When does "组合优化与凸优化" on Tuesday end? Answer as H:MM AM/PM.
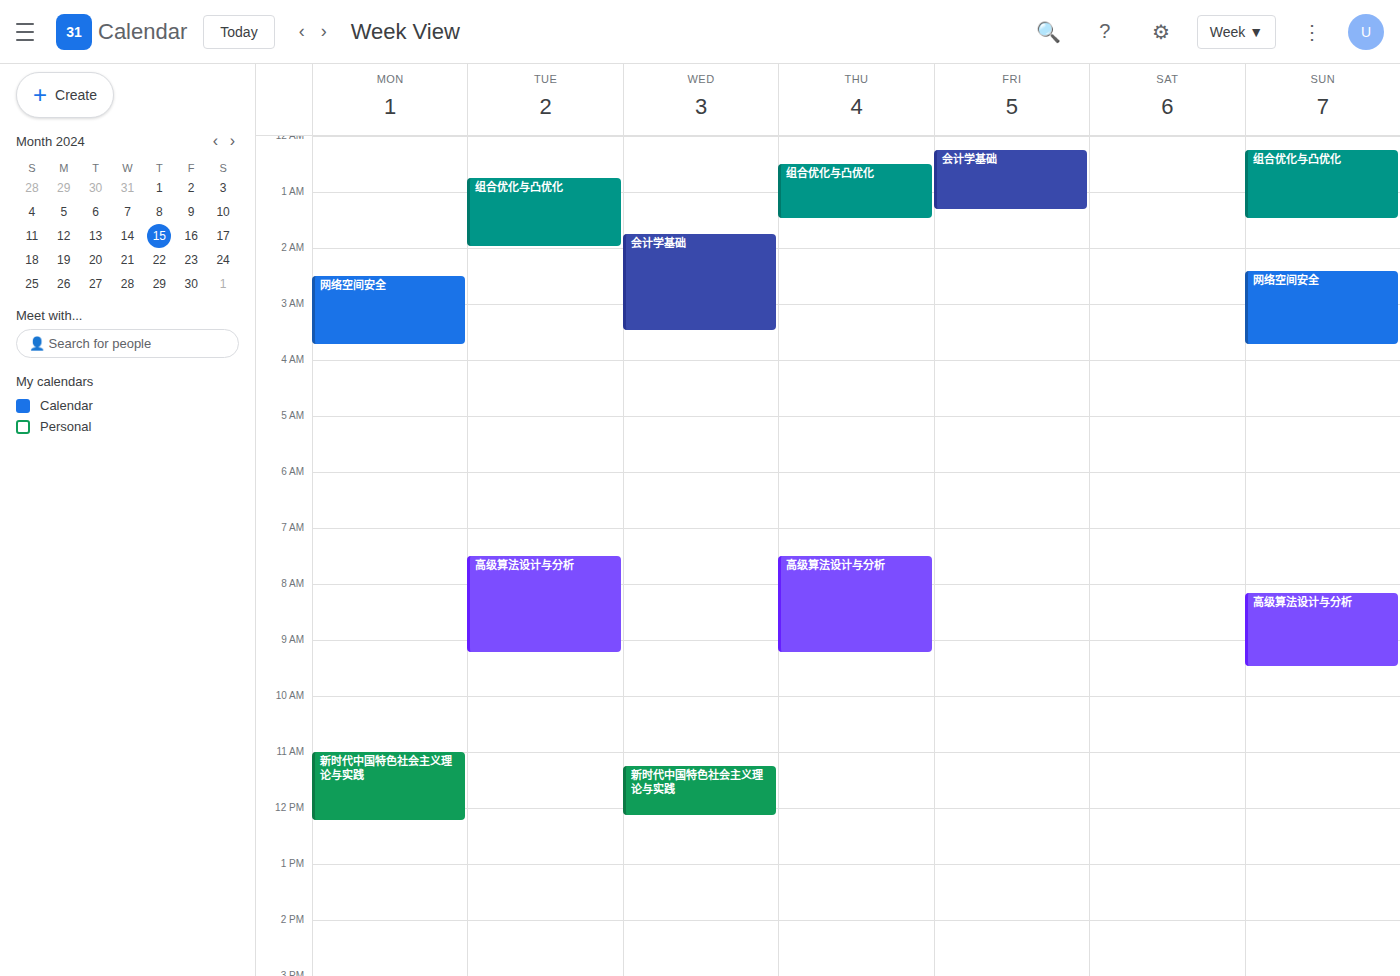
2:00 AM